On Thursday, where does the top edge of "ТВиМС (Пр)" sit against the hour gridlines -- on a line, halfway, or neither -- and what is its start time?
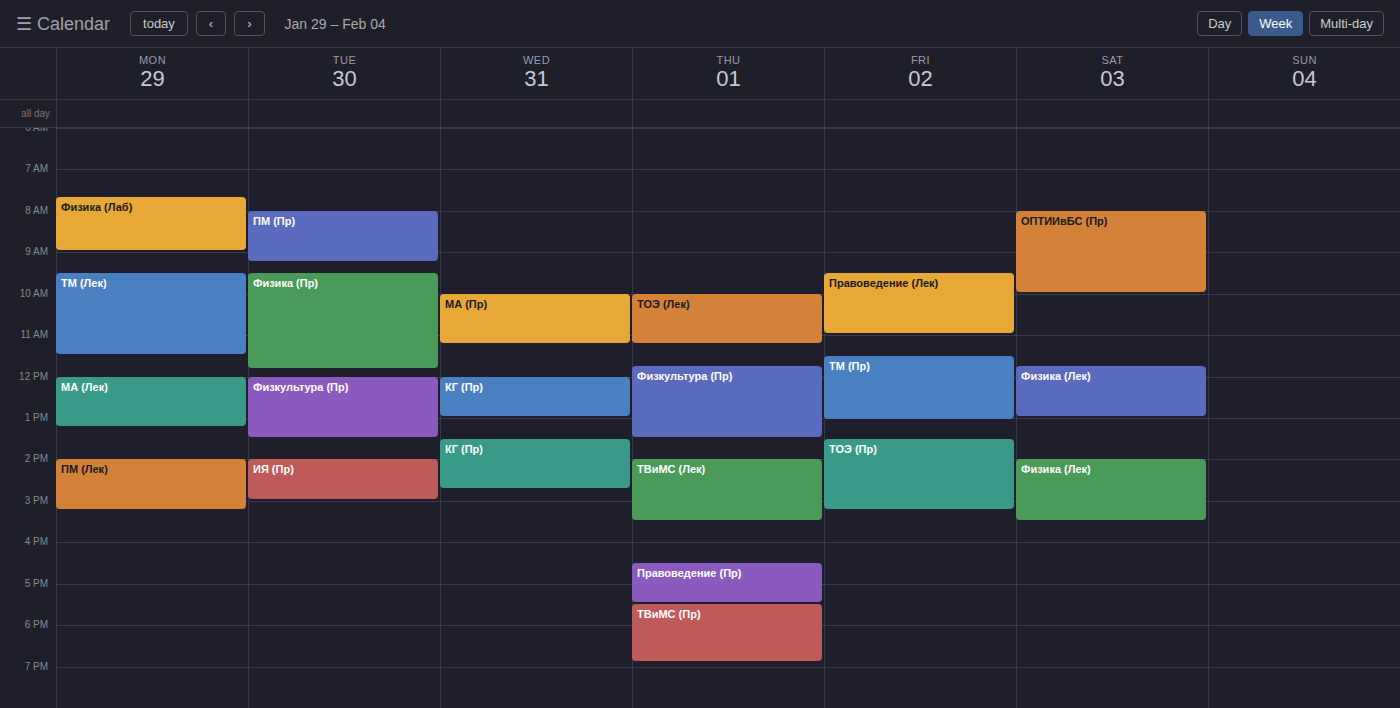
5:30 PM -- halfway between the 5 PM and 6 PM lines.